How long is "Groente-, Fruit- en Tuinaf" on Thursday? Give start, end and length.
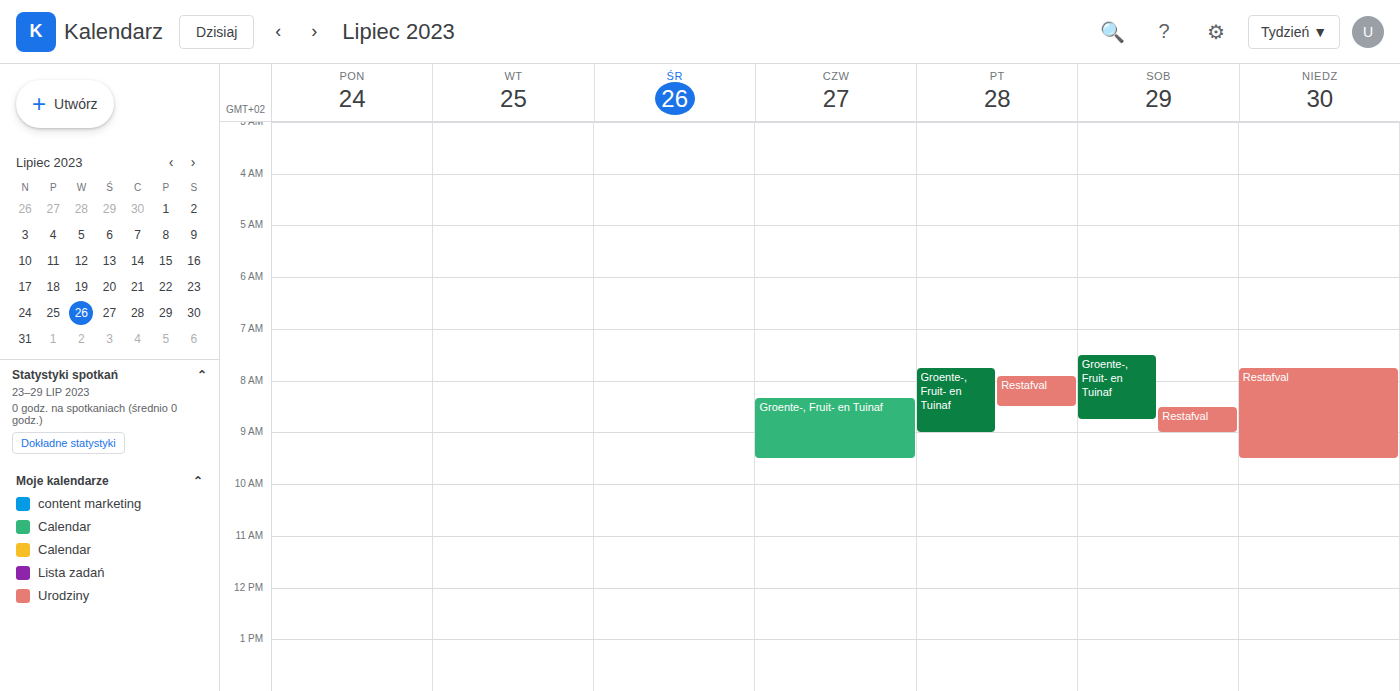
8:20 AM to 9:30 AM, 1 hour 10 minutes